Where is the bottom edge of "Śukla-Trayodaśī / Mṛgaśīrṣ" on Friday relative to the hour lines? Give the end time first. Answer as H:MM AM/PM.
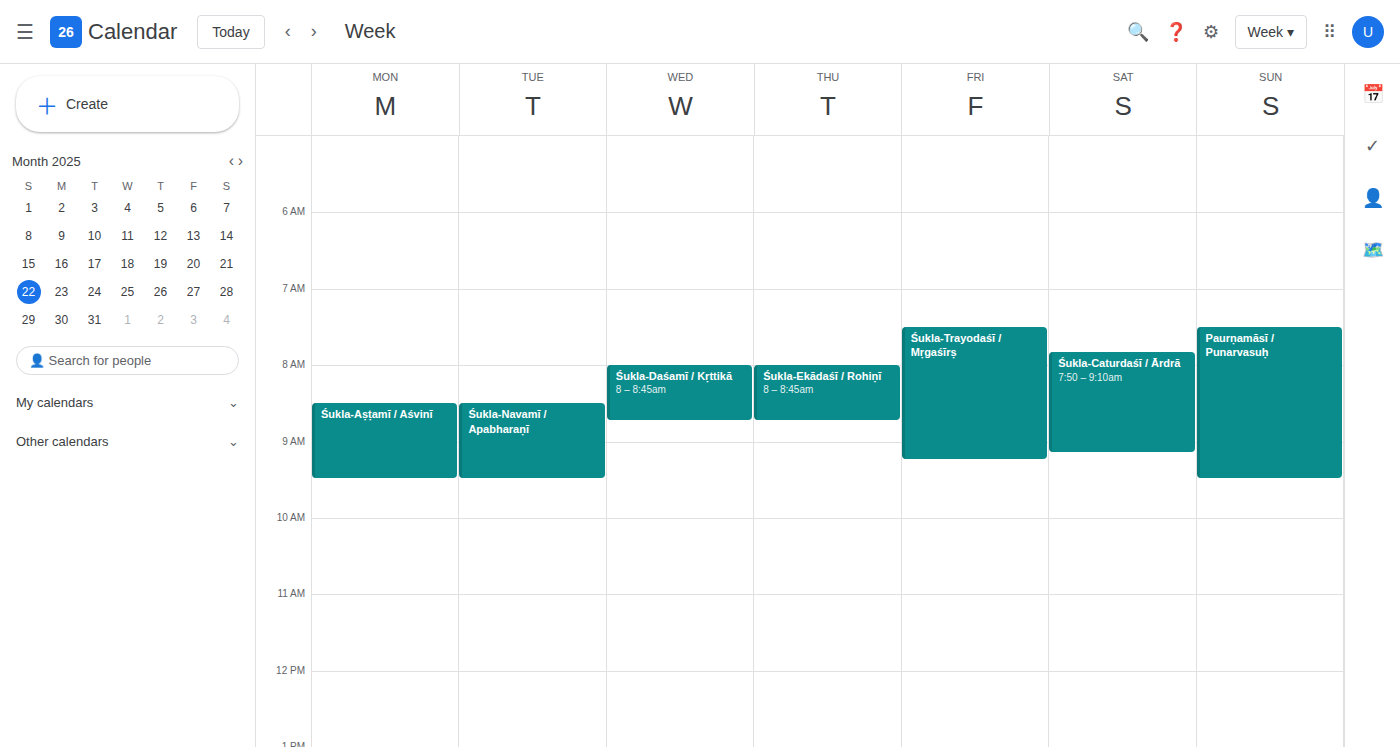
9:15 AM -- neither: a quarter of the way from the 9 AM line to the 10 AM line.